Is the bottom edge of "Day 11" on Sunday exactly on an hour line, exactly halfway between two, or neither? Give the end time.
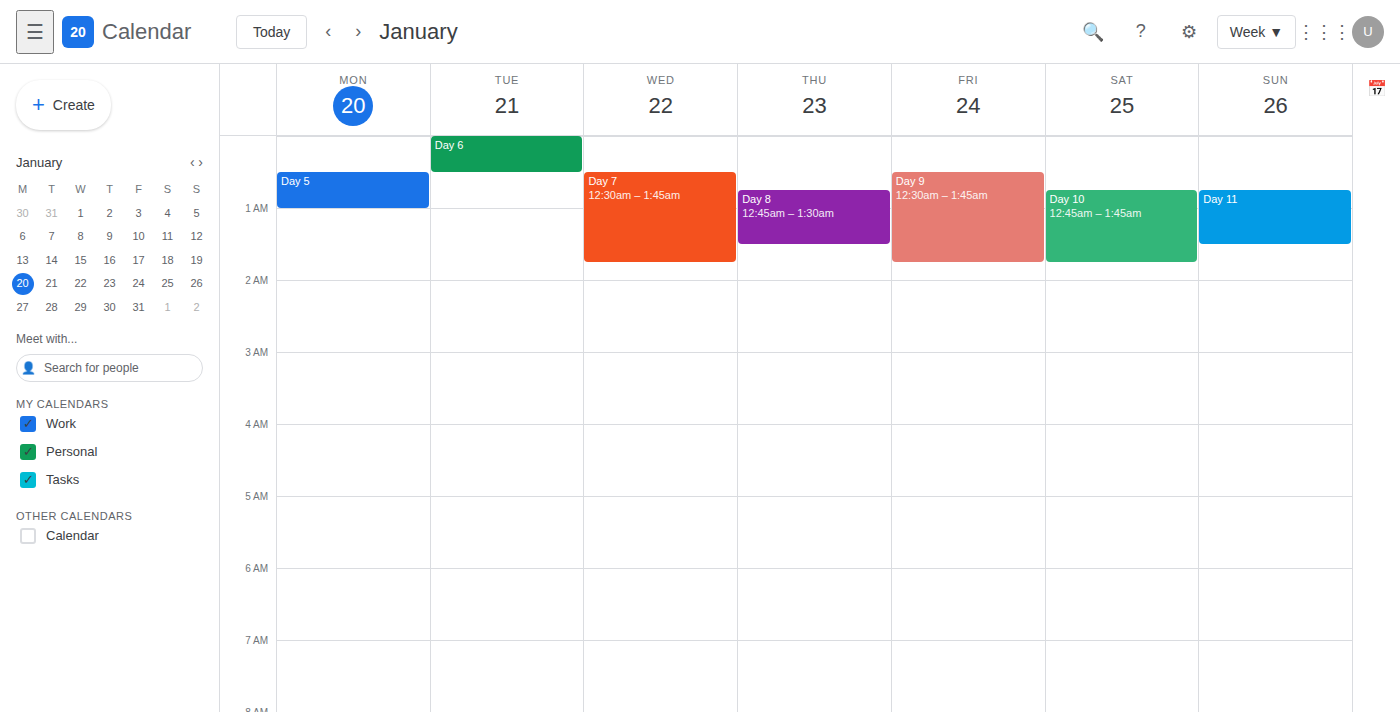
01:30 -- halfway between the 01:00 and 02:00 lines.